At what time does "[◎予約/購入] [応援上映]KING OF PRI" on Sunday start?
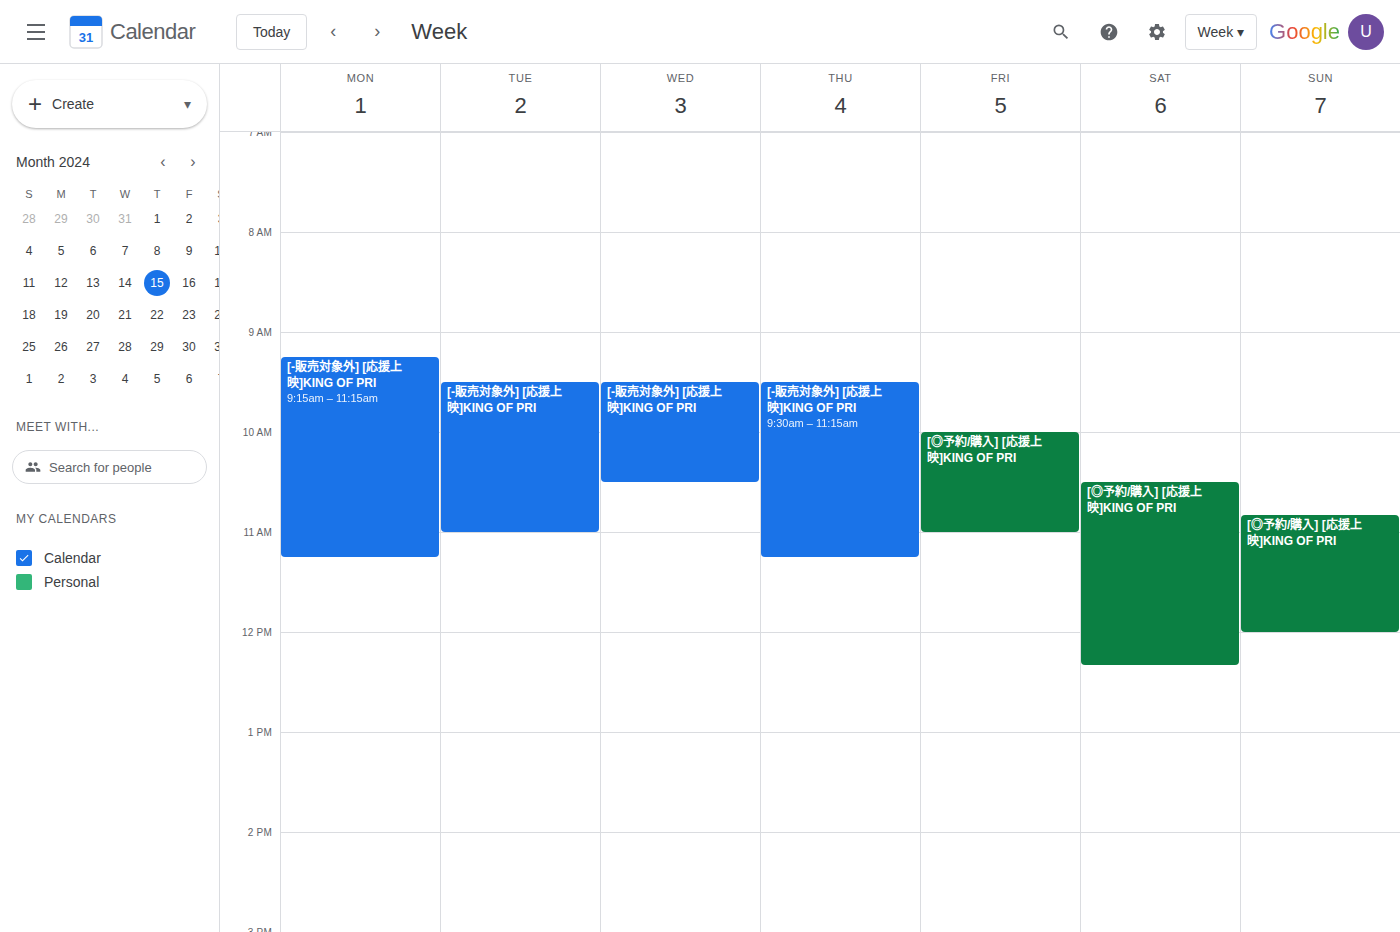
10:50 AM